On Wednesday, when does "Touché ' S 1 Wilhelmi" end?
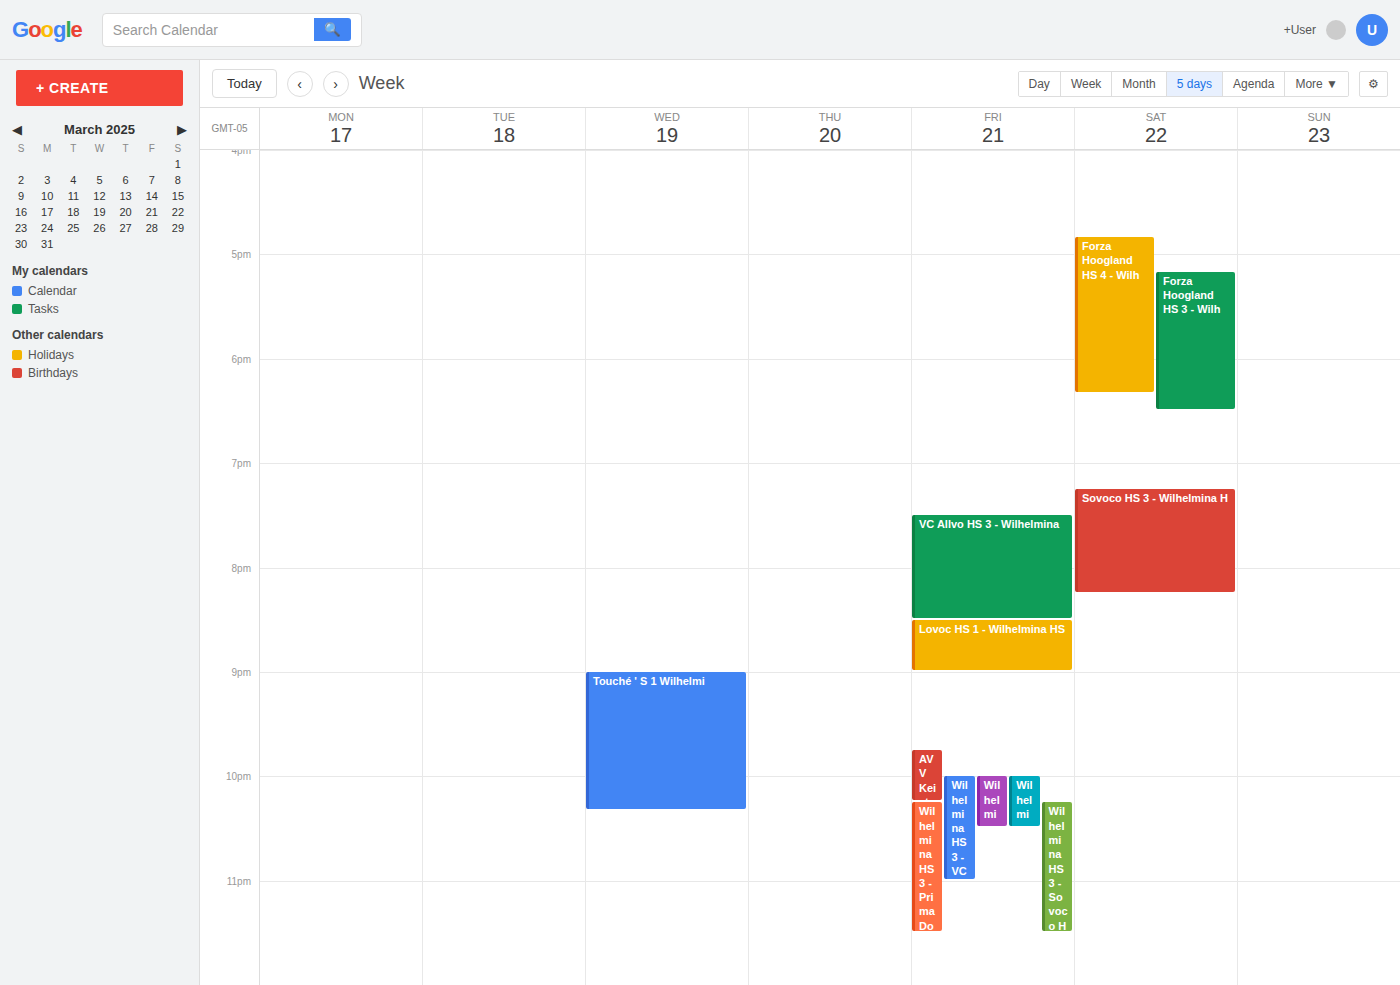
22:20